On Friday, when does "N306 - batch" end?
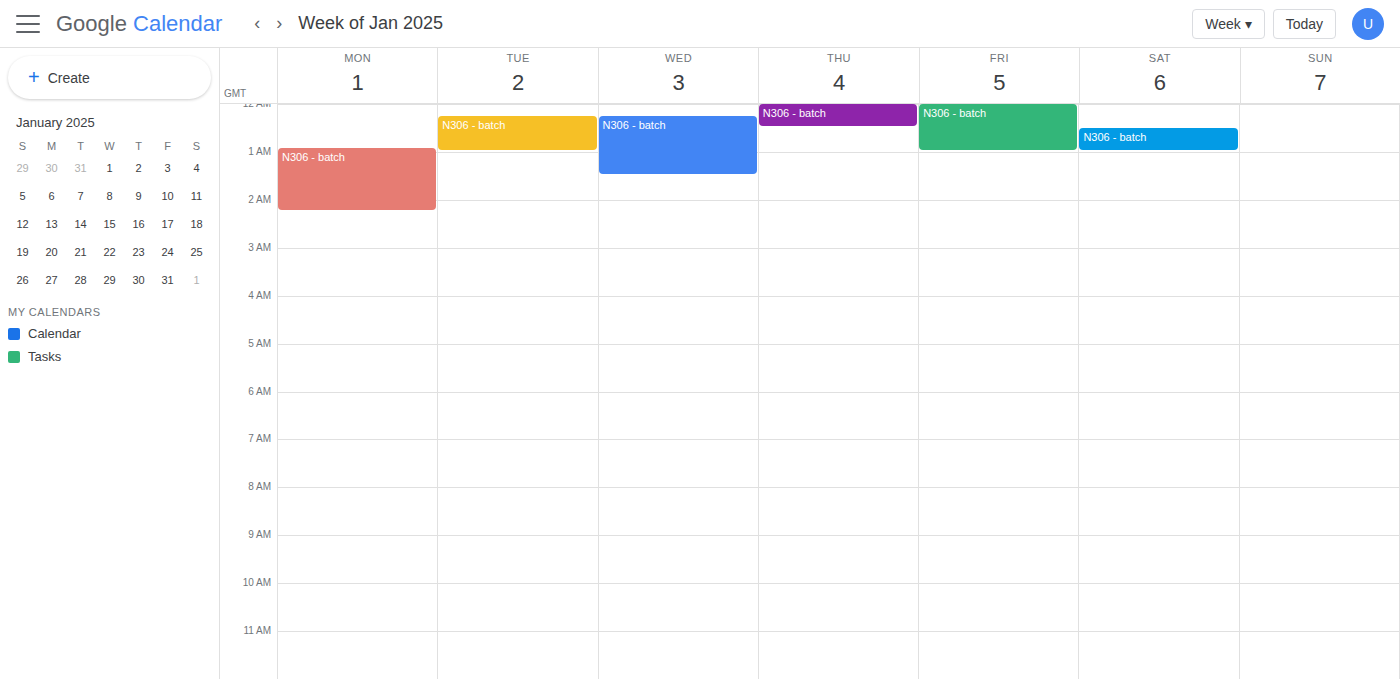
1:00 AM